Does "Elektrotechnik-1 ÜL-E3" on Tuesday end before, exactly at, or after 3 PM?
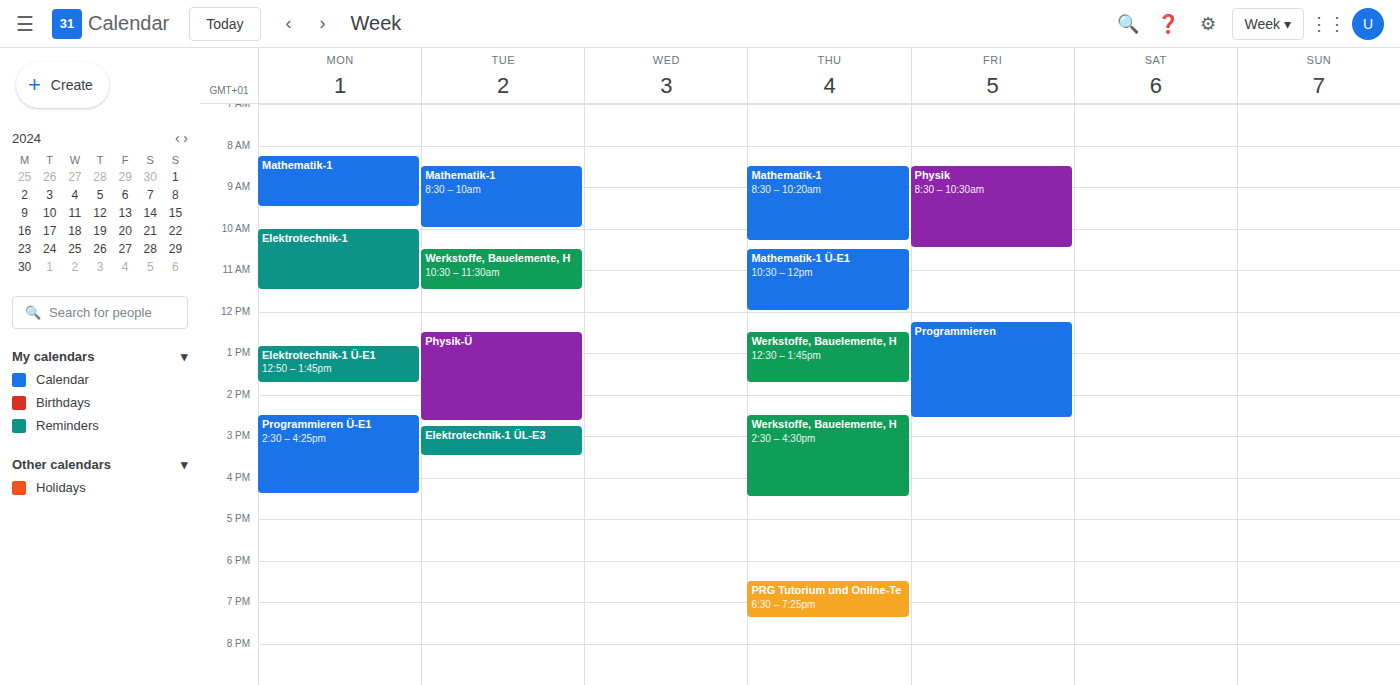
3:30 PM -- after 3 PM, 30 minutes below the 3 PM line.